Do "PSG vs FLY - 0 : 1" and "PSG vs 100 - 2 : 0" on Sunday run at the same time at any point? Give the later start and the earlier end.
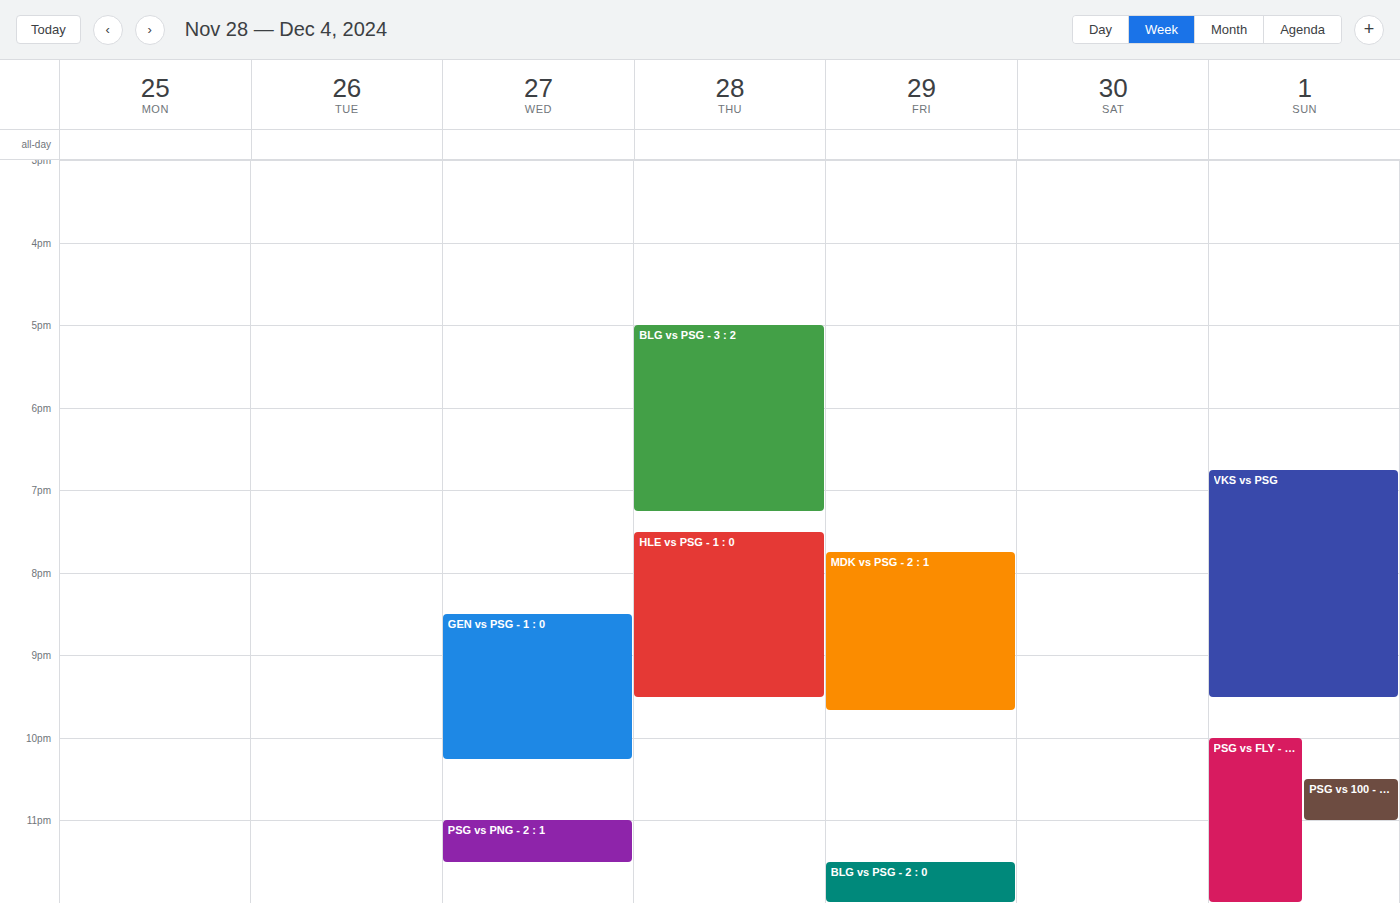
"PSG vs 100 - 2 : 0" runs 22:30 to 23:00, inside "PSG vs FLY - 0 : 1" -- they overlap.